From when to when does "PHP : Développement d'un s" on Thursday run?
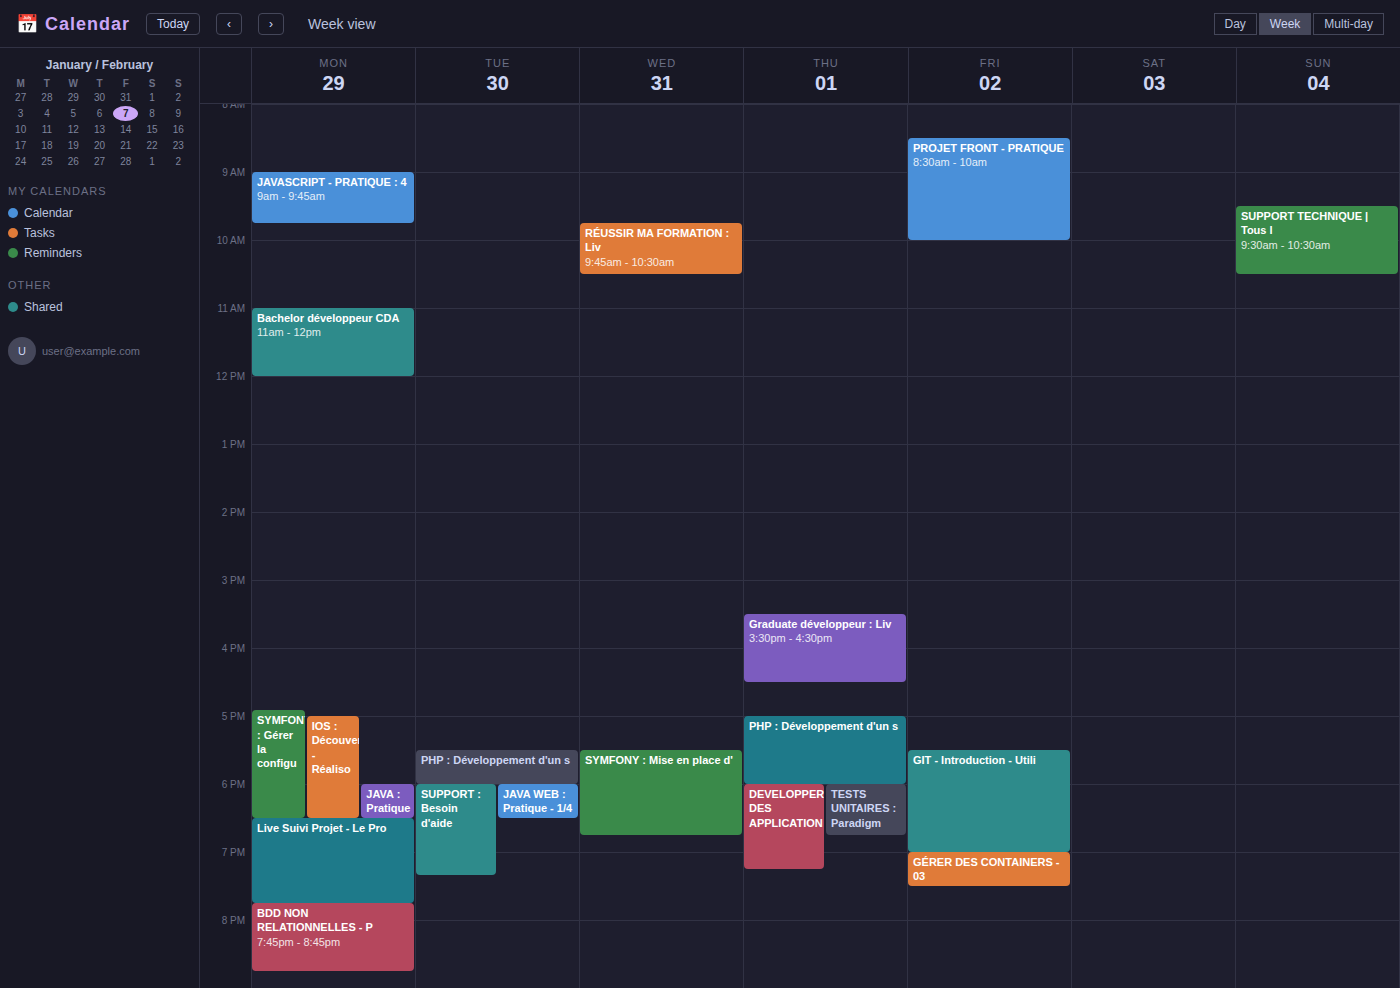
5:00 PM to 6:00 PM